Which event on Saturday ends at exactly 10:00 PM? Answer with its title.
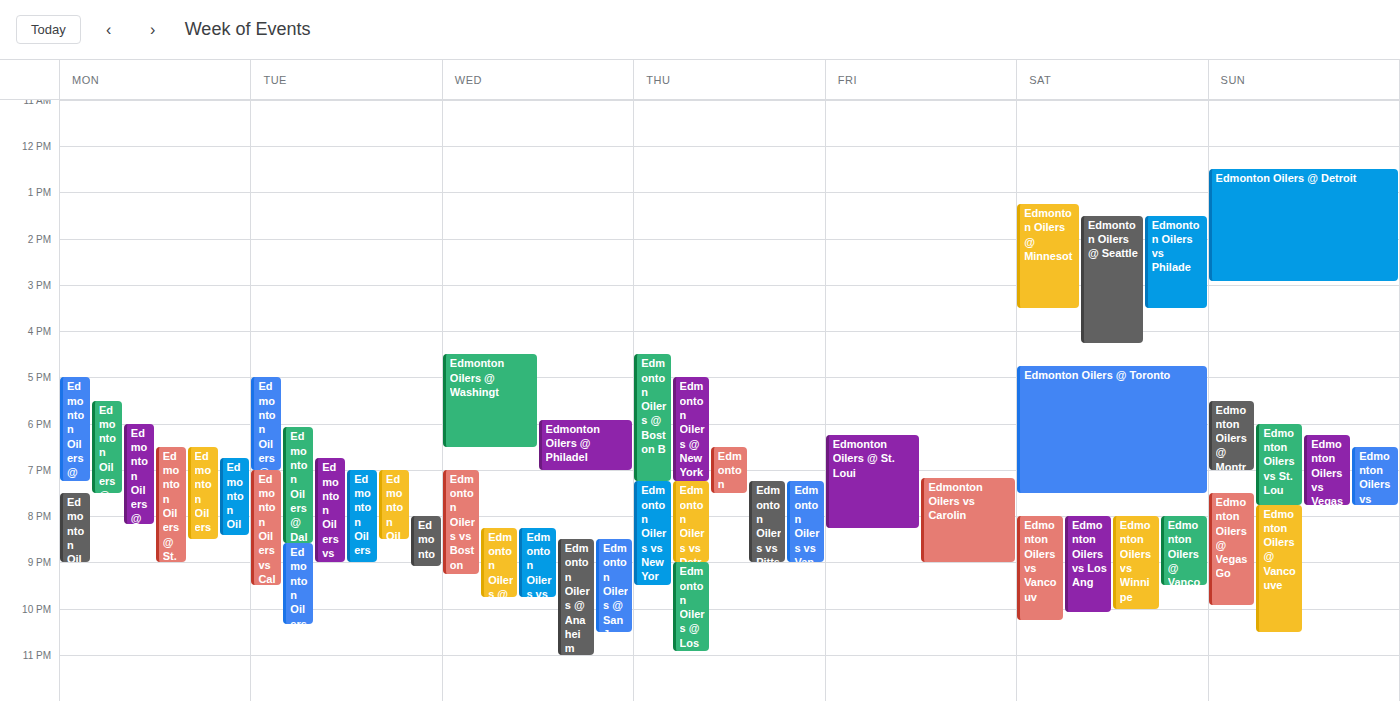
"Edmonton Oilers vs Winnipe"